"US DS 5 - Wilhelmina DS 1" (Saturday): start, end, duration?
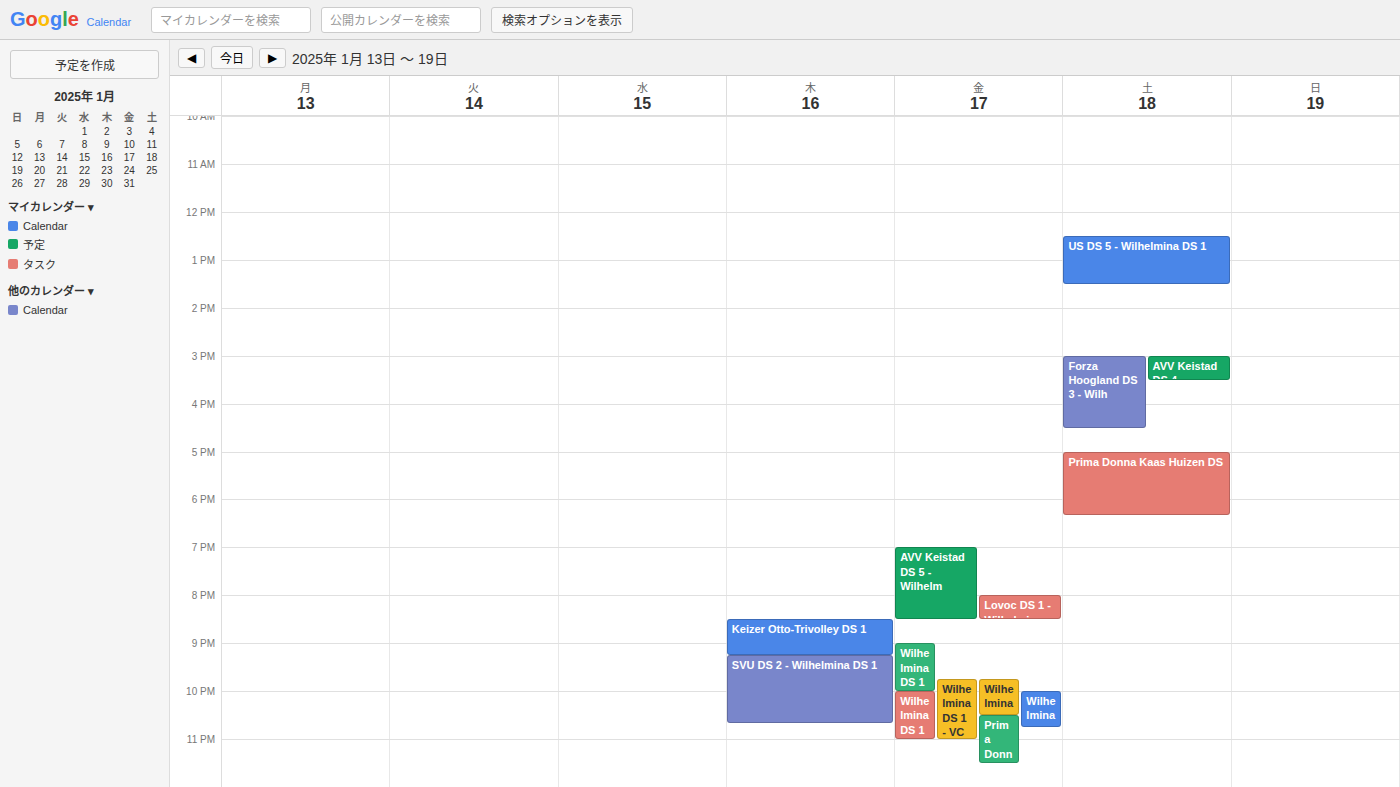
12:30 PM to 1:30 PM, 1 hour